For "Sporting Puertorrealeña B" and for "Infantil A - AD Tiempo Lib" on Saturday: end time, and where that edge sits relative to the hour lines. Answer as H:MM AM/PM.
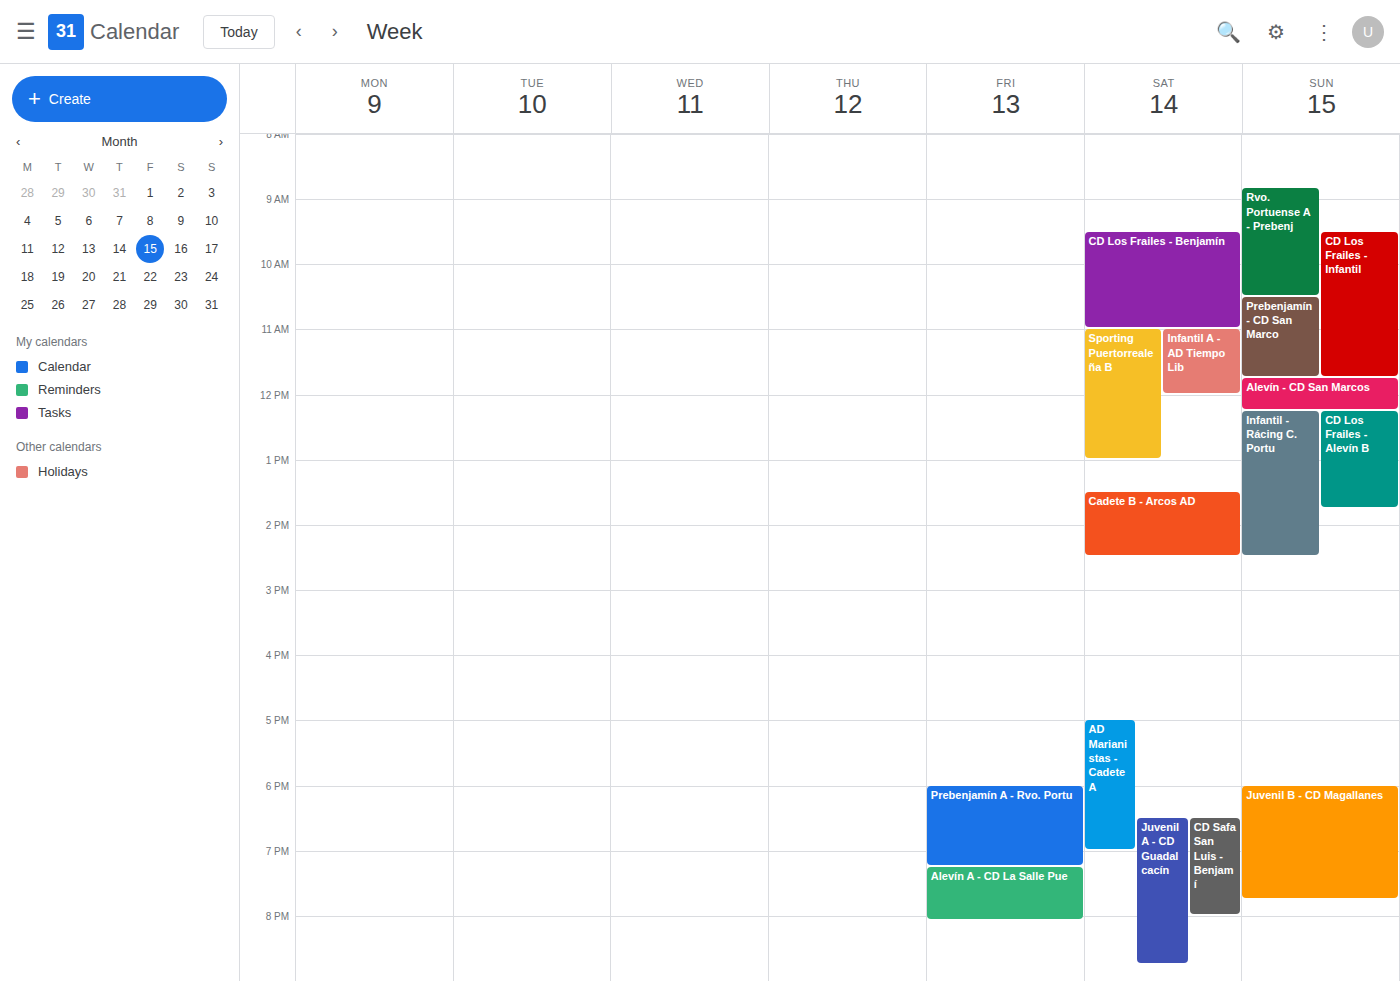
"Sporting Puertorrealeña B": 1:00 PM, exactly on the 1 PM line. "Infantil A - AD Tiempo Lib": 12:00 PM, exactly on the 12 PM line.